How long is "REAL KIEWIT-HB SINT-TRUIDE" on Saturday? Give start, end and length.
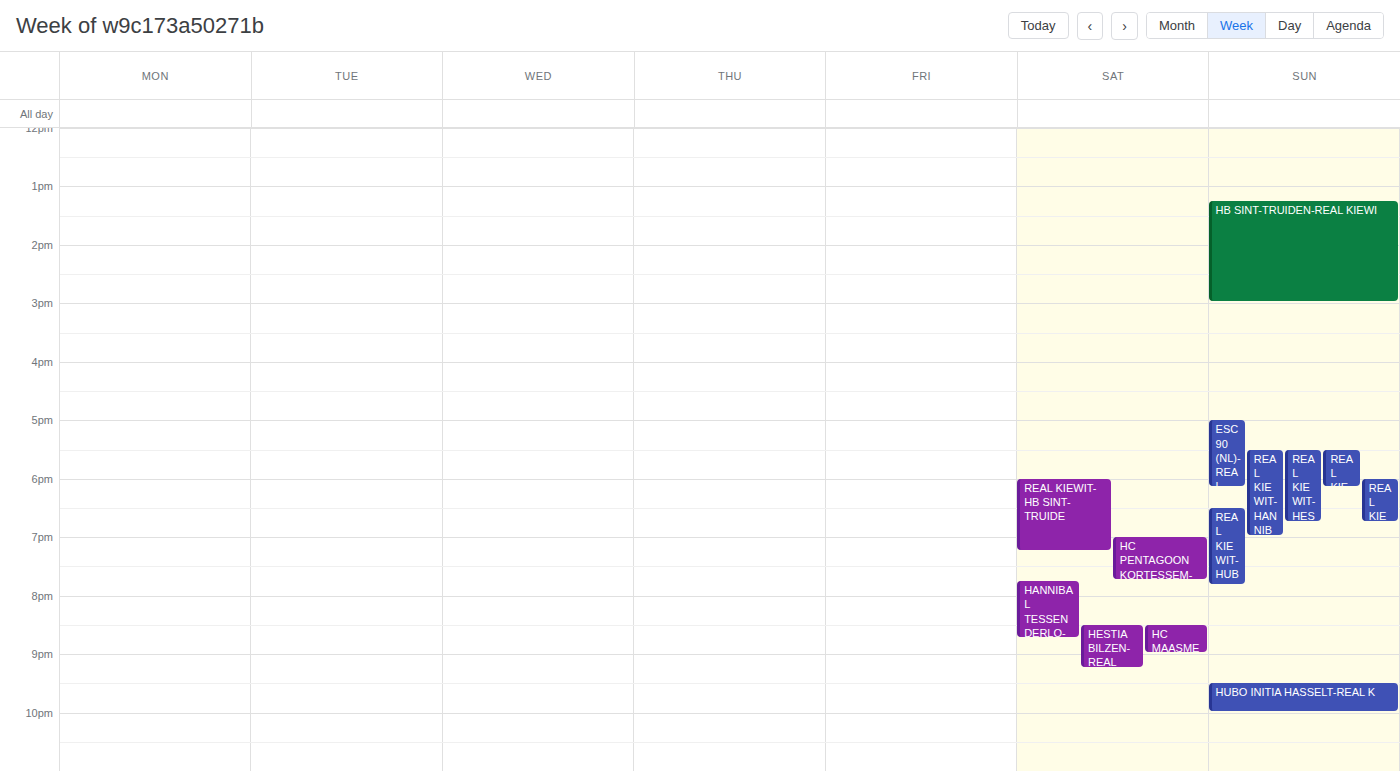
18:00 to 19:15, 1 hour 15 minutes